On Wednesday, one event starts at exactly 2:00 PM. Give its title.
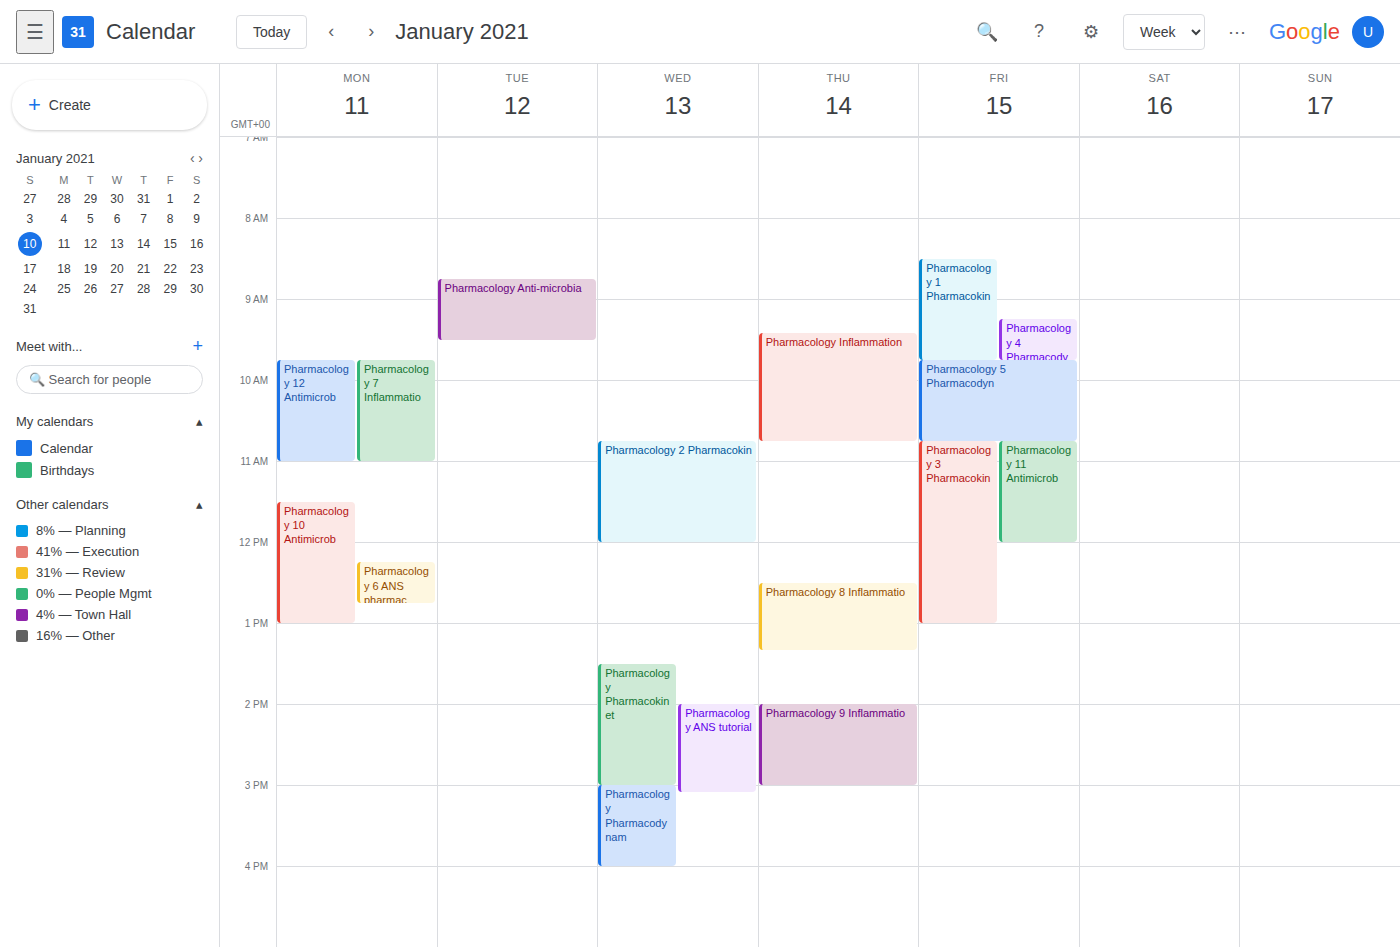
"Pharmacology ANS tutorial"